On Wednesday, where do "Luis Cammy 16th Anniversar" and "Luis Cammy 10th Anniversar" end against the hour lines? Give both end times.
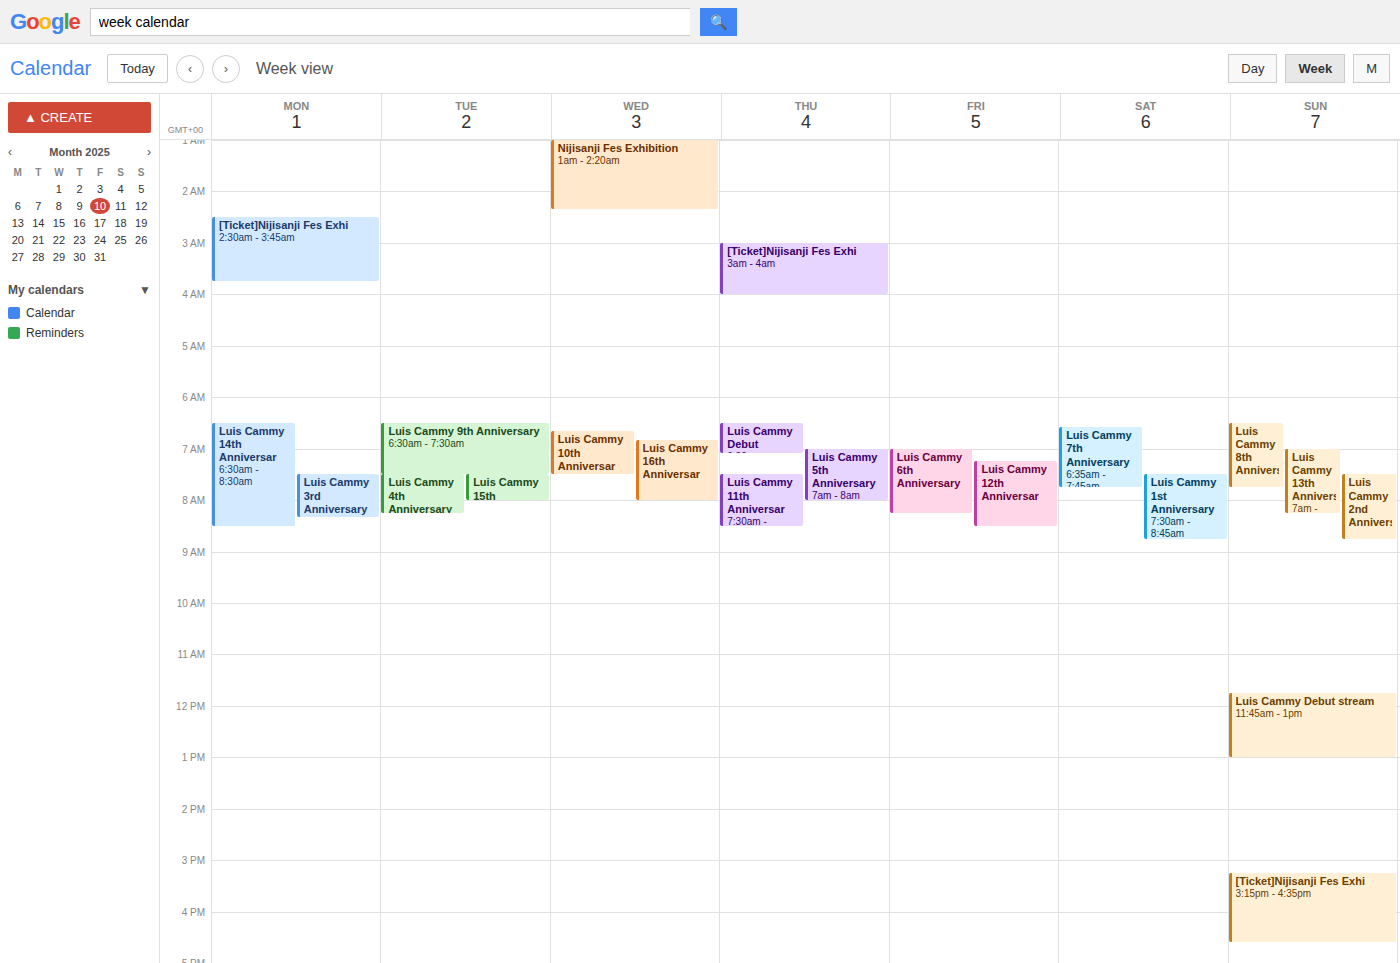
"Luis Cammy 16th Anniversar": 8:00 AM, exactly on the 8 AM line. "Luis Cammy 10th Anniversar": 7:30 AM, halfway between the 7 AM and 8 AM lines.